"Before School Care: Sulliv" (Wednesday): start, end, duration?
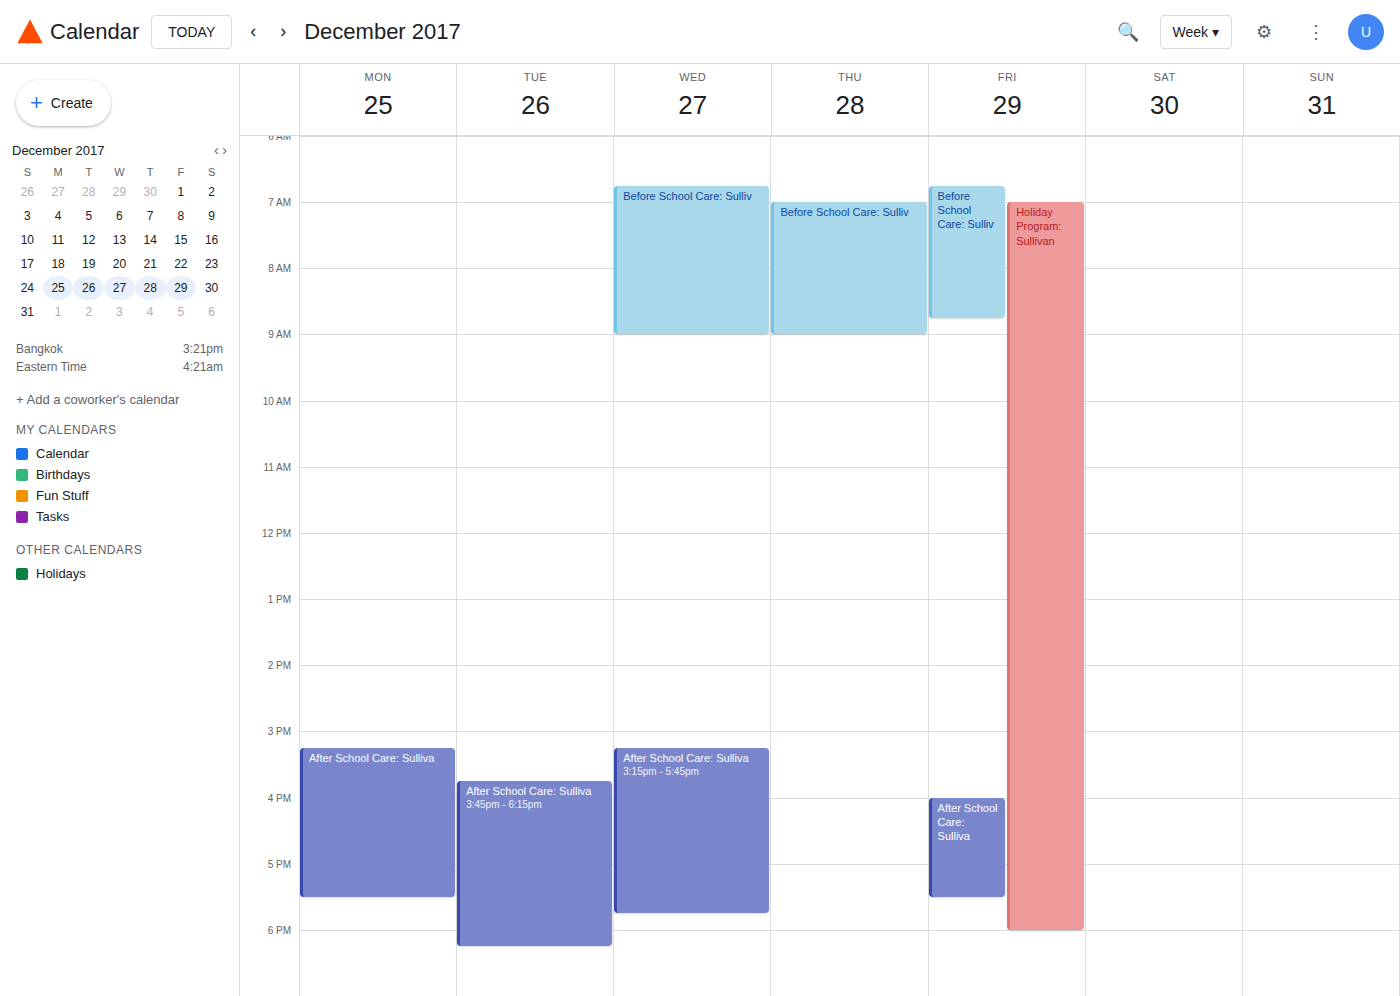
6:45 AM to 9:00 AM, 2 hours 15 minutes